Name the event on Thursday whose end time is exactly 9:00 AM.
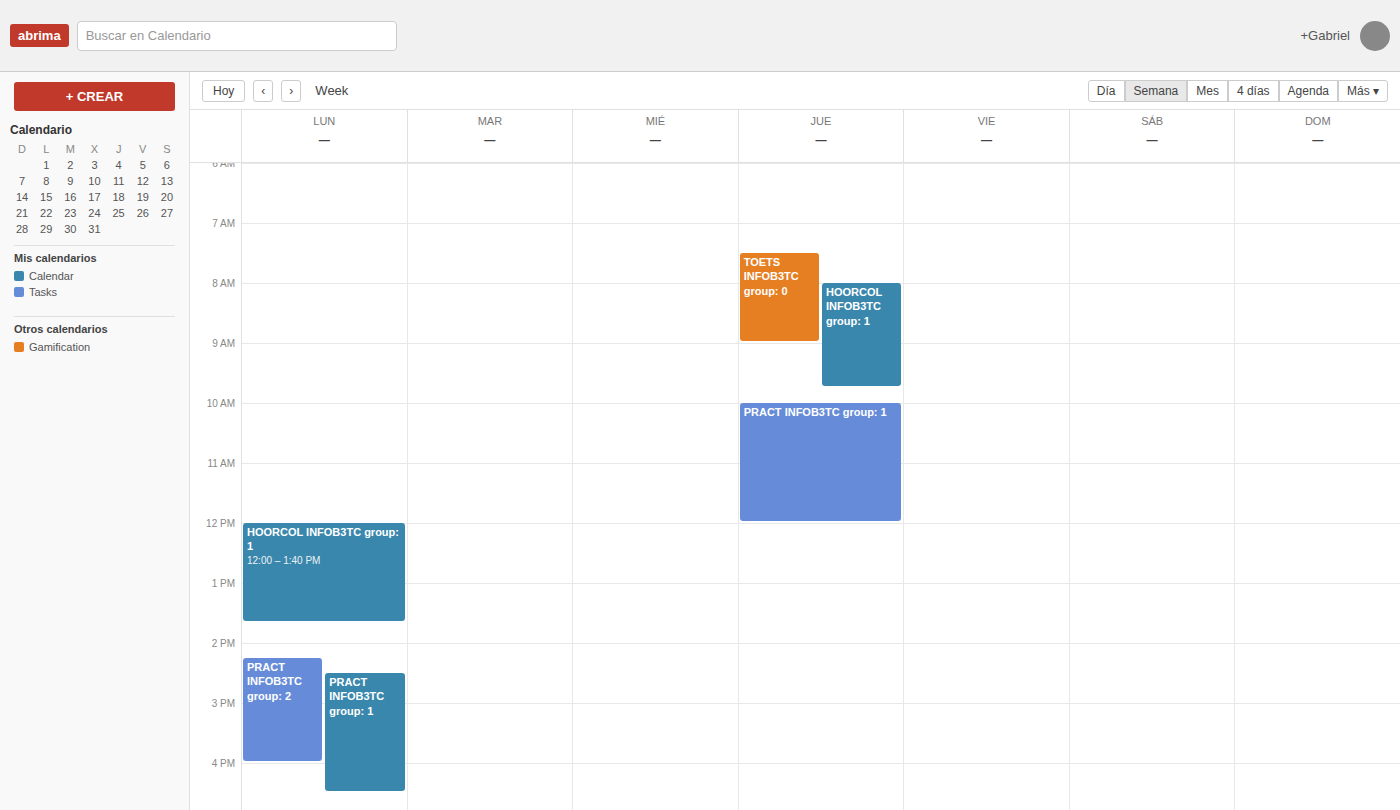
"TOETS INFOB3TC group: 0"